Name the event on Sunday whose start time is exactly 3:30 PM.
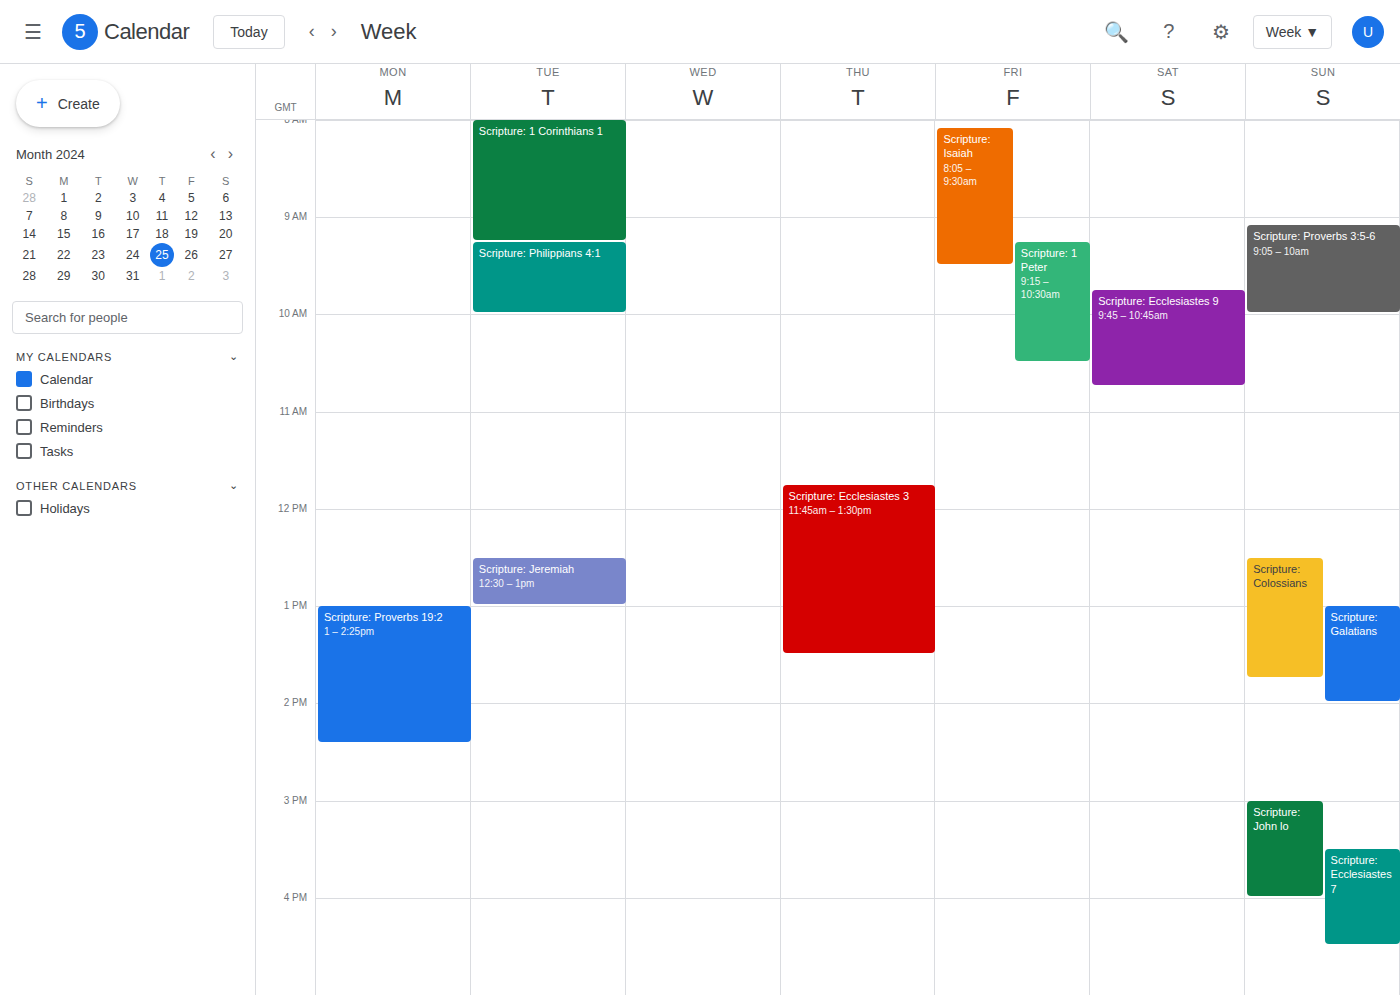
"Scripture: Ecclesiastes 7"